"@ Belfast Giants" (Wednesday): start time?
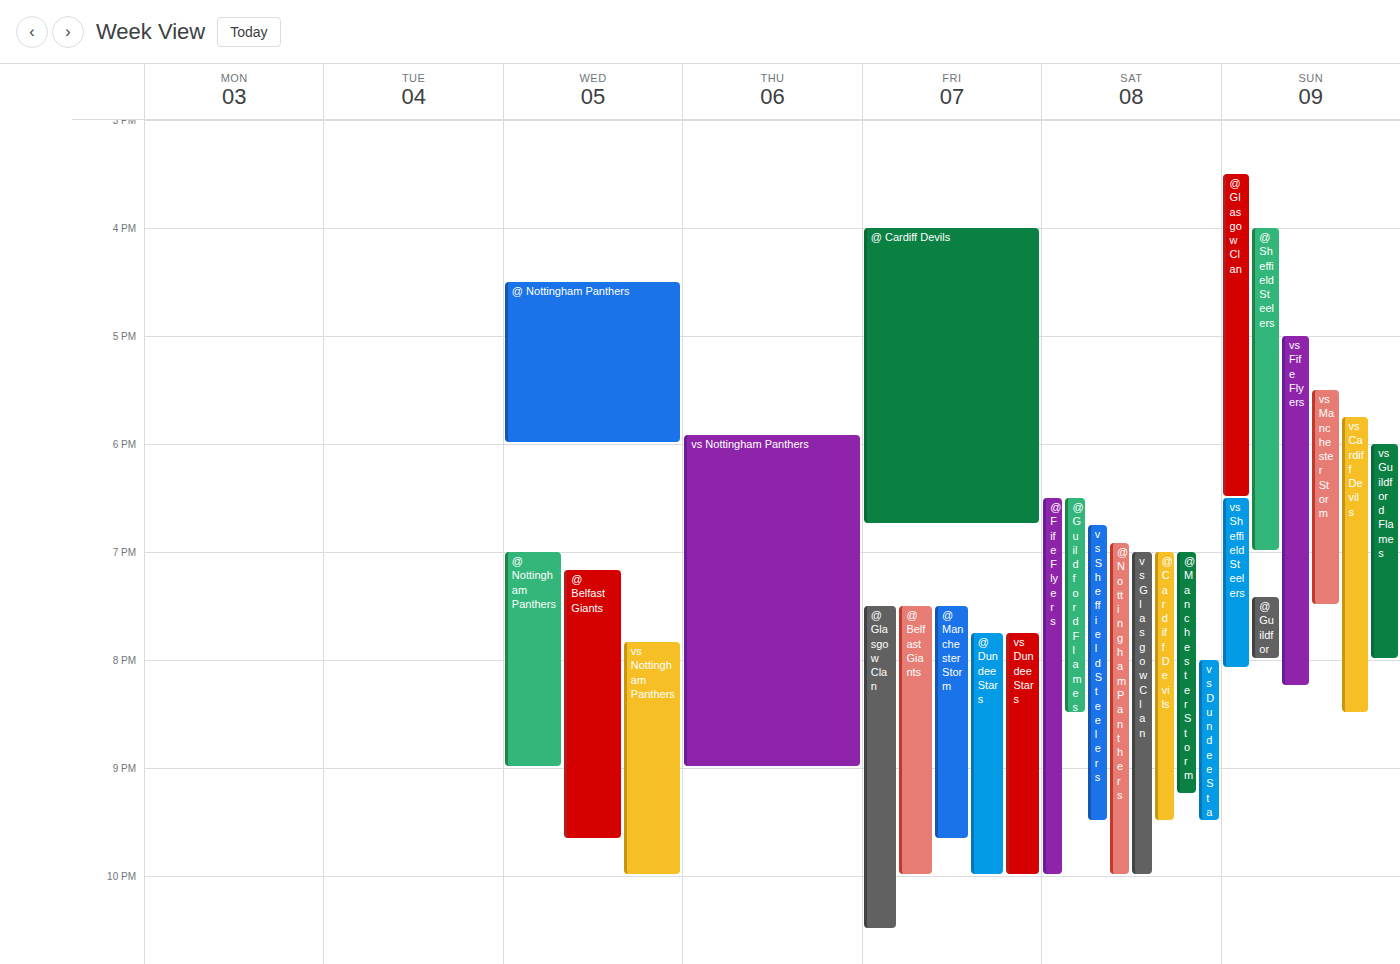
7:10 PM